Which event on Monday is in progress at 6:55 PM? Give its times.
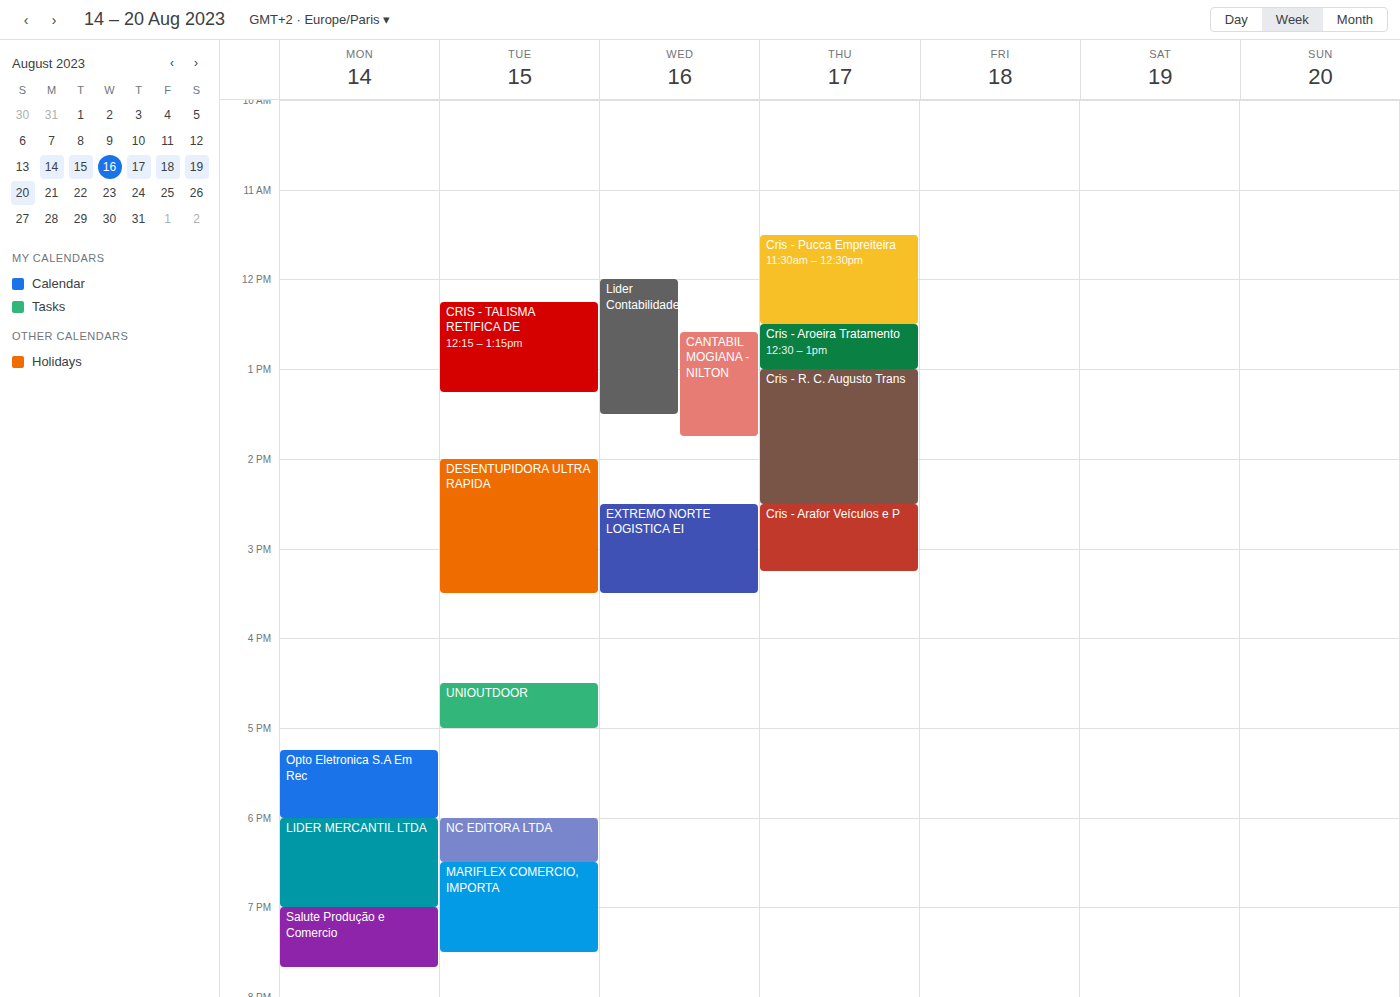
"LIDER MERCANTIL LTDA", 6:00 PM to 7:00 PM